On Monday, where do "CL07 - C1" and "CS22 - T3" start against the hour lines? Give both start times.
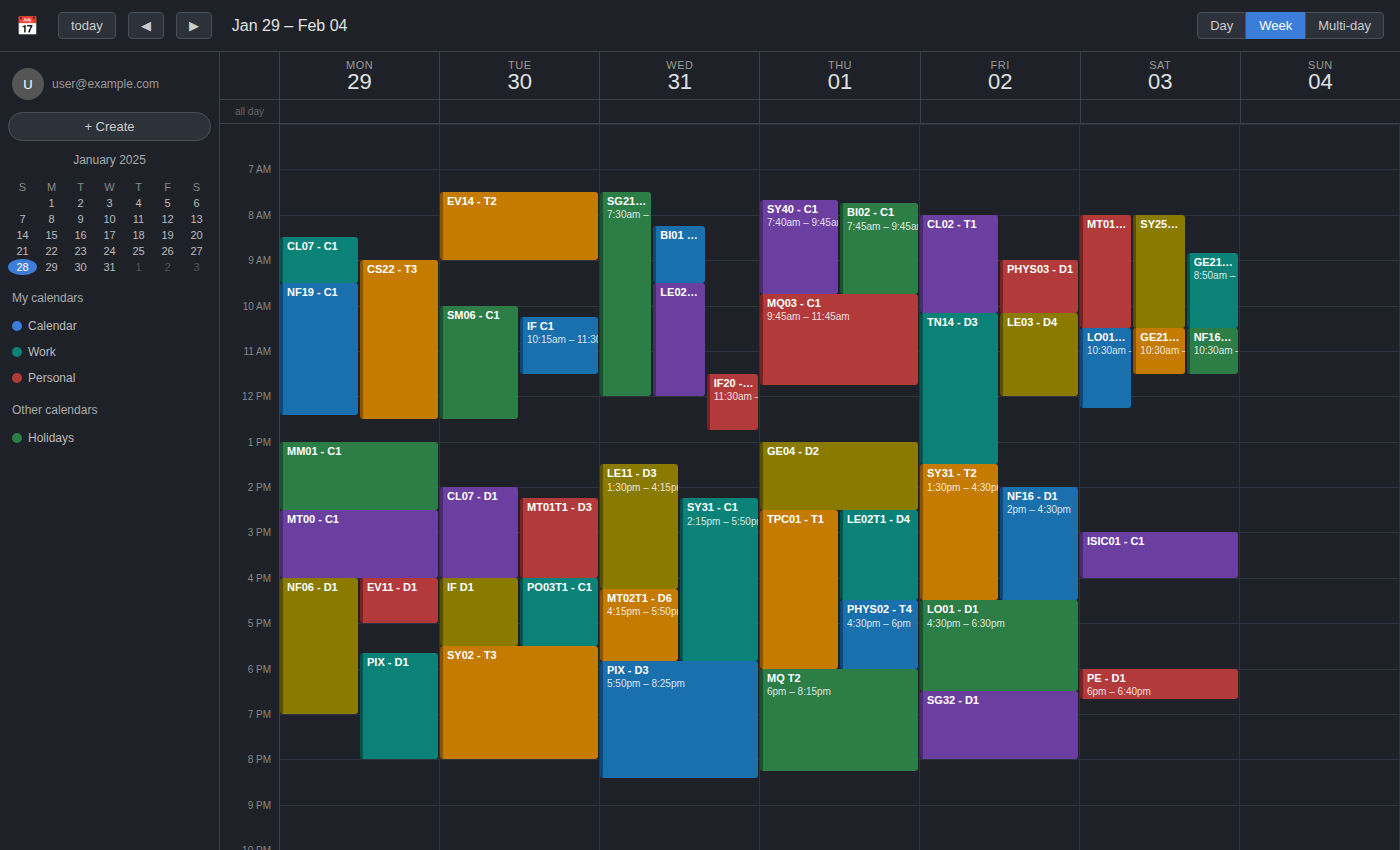
"CL07 - C1": 08:30, halfway between the 08:00 and 09:00 lines. "CS22 - T3": 09:00, exactly on the 09:00 line.